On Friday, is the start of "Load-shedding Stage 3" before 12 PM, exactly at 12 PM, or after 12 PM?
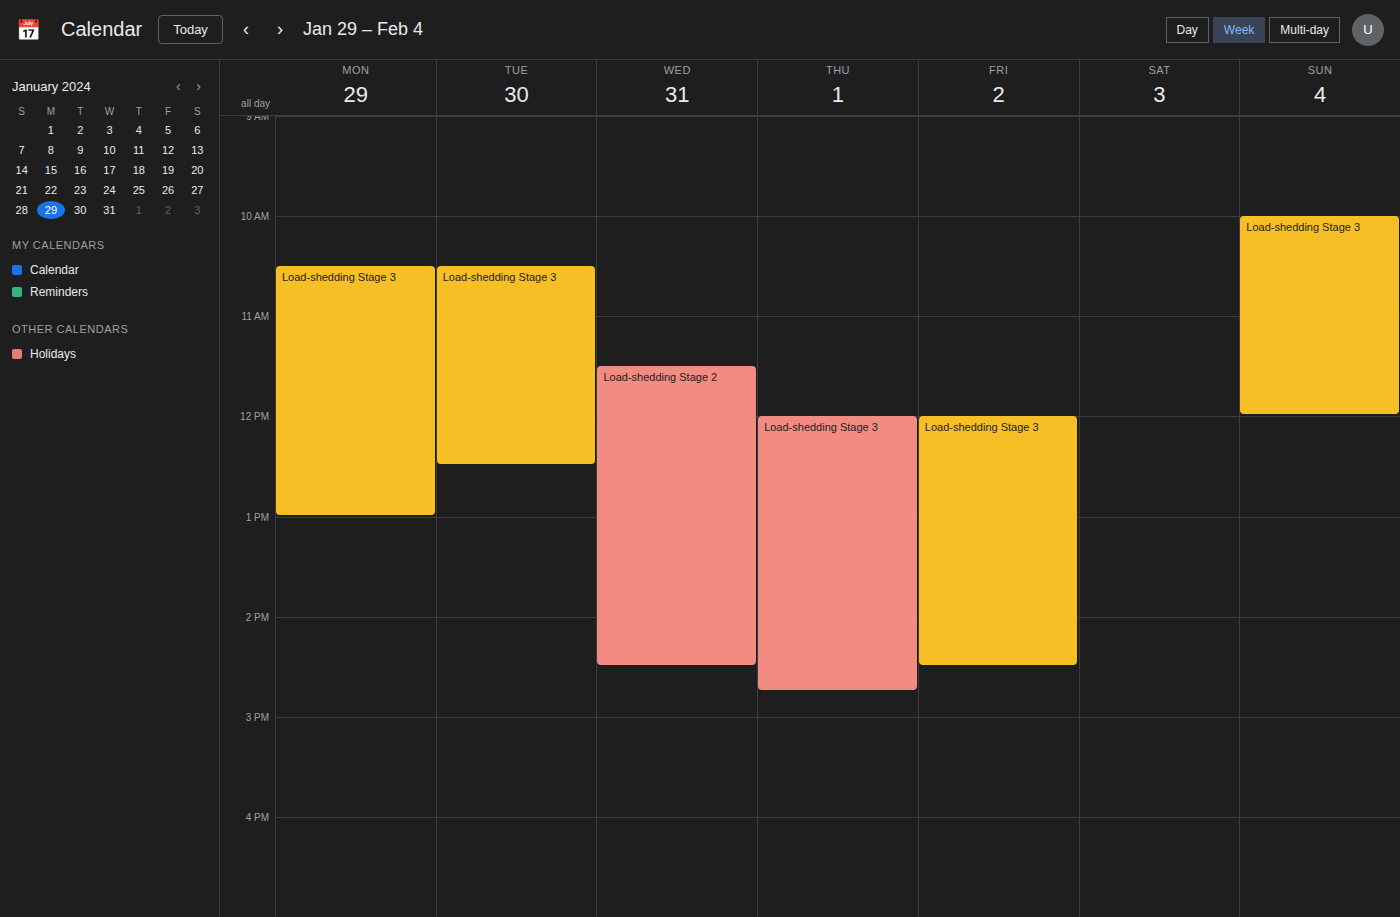
12:00 PM -- exactly at 12 PM, on the 12 PM line.